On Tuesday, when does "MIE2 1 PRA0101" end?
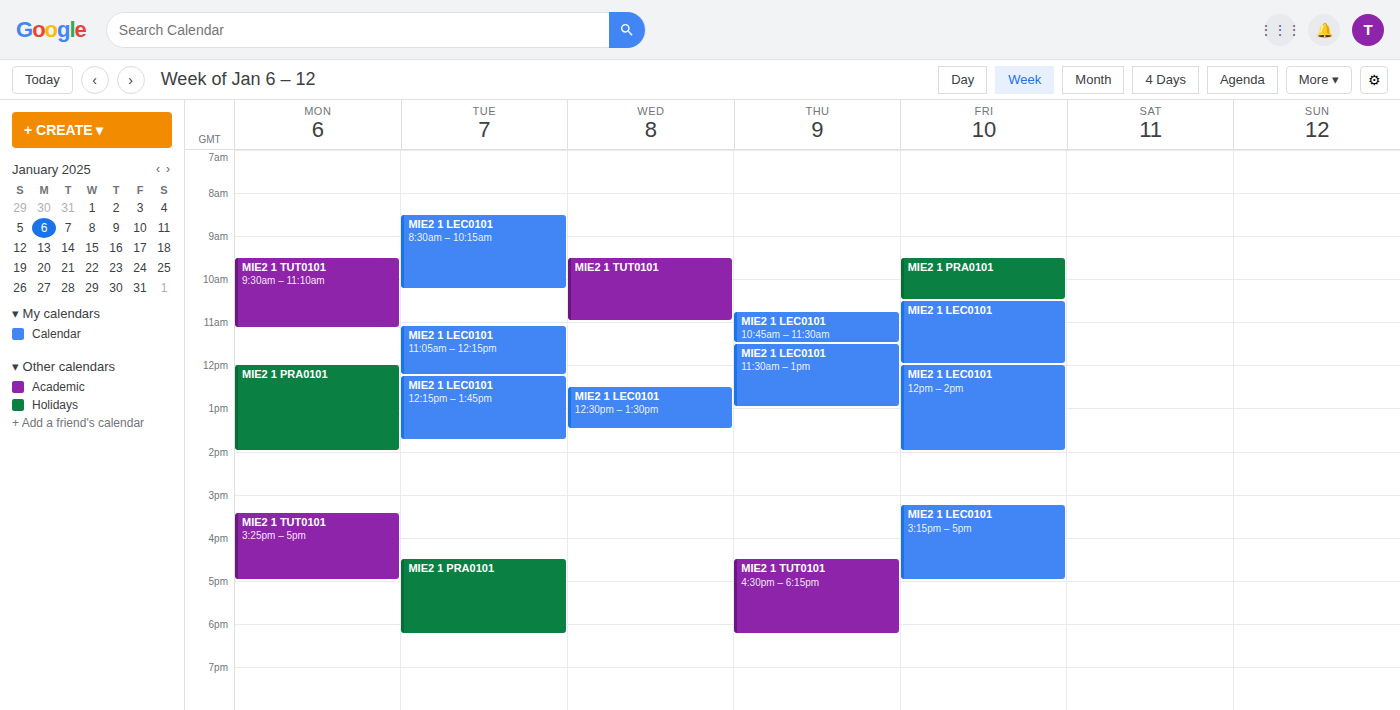
6:15 PM